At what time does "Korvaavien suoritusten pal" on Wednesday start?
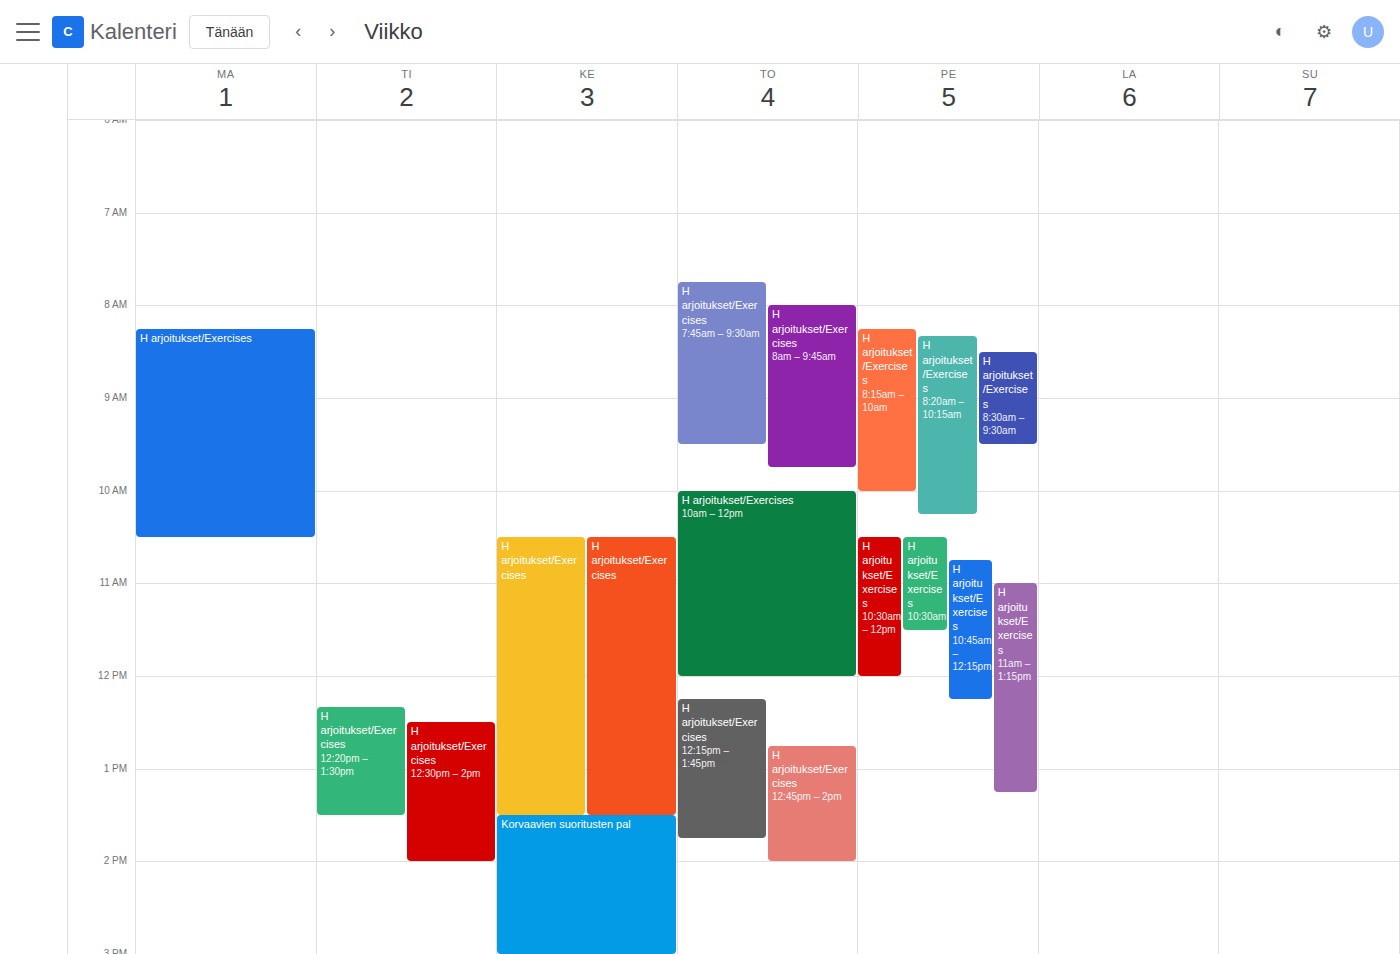
1:30 PM